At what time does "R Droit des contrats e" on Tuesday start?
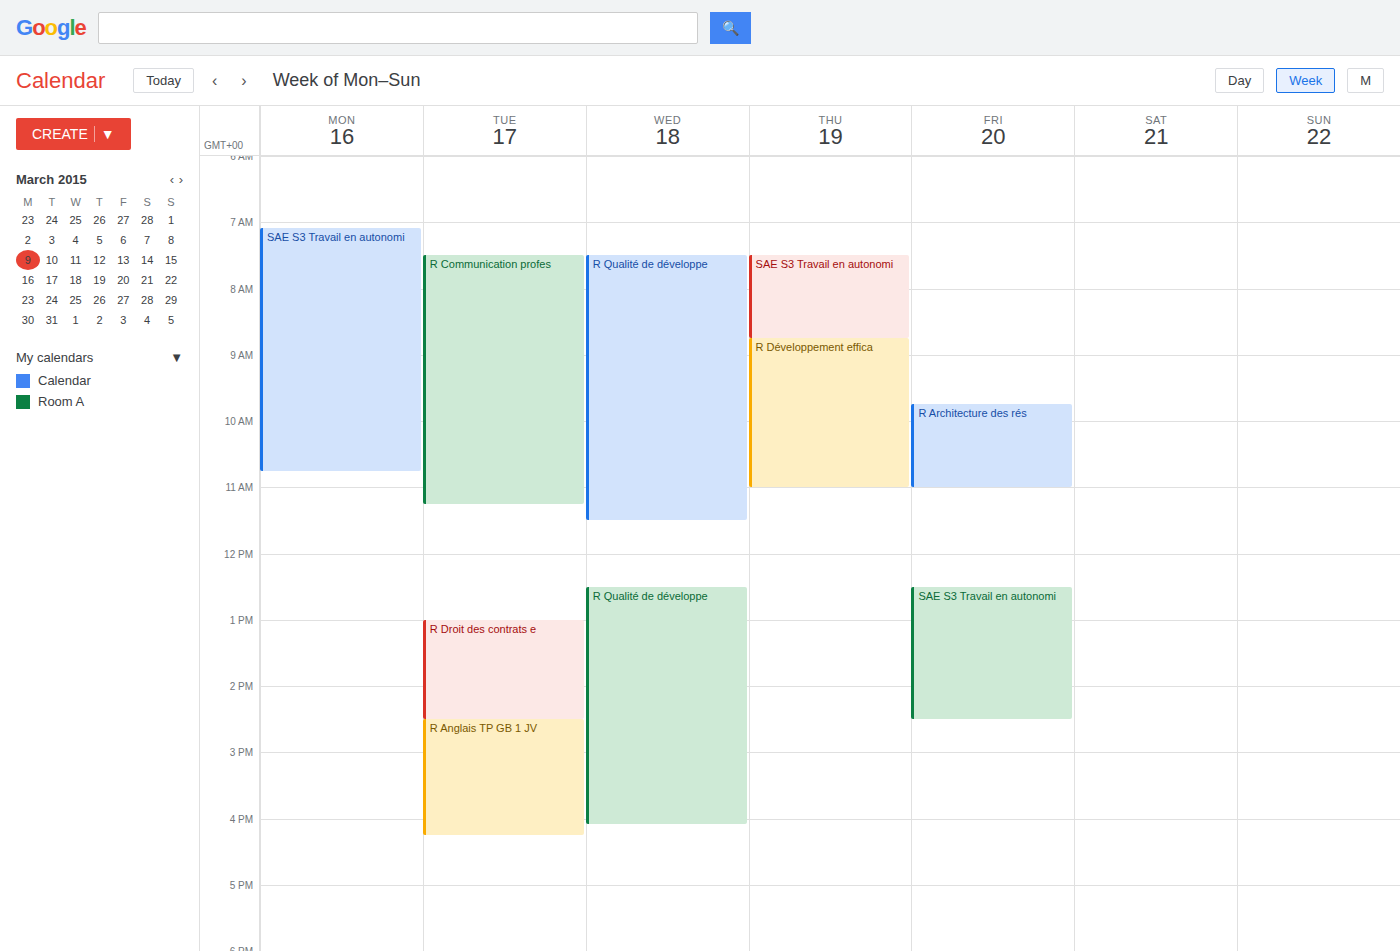
13:00